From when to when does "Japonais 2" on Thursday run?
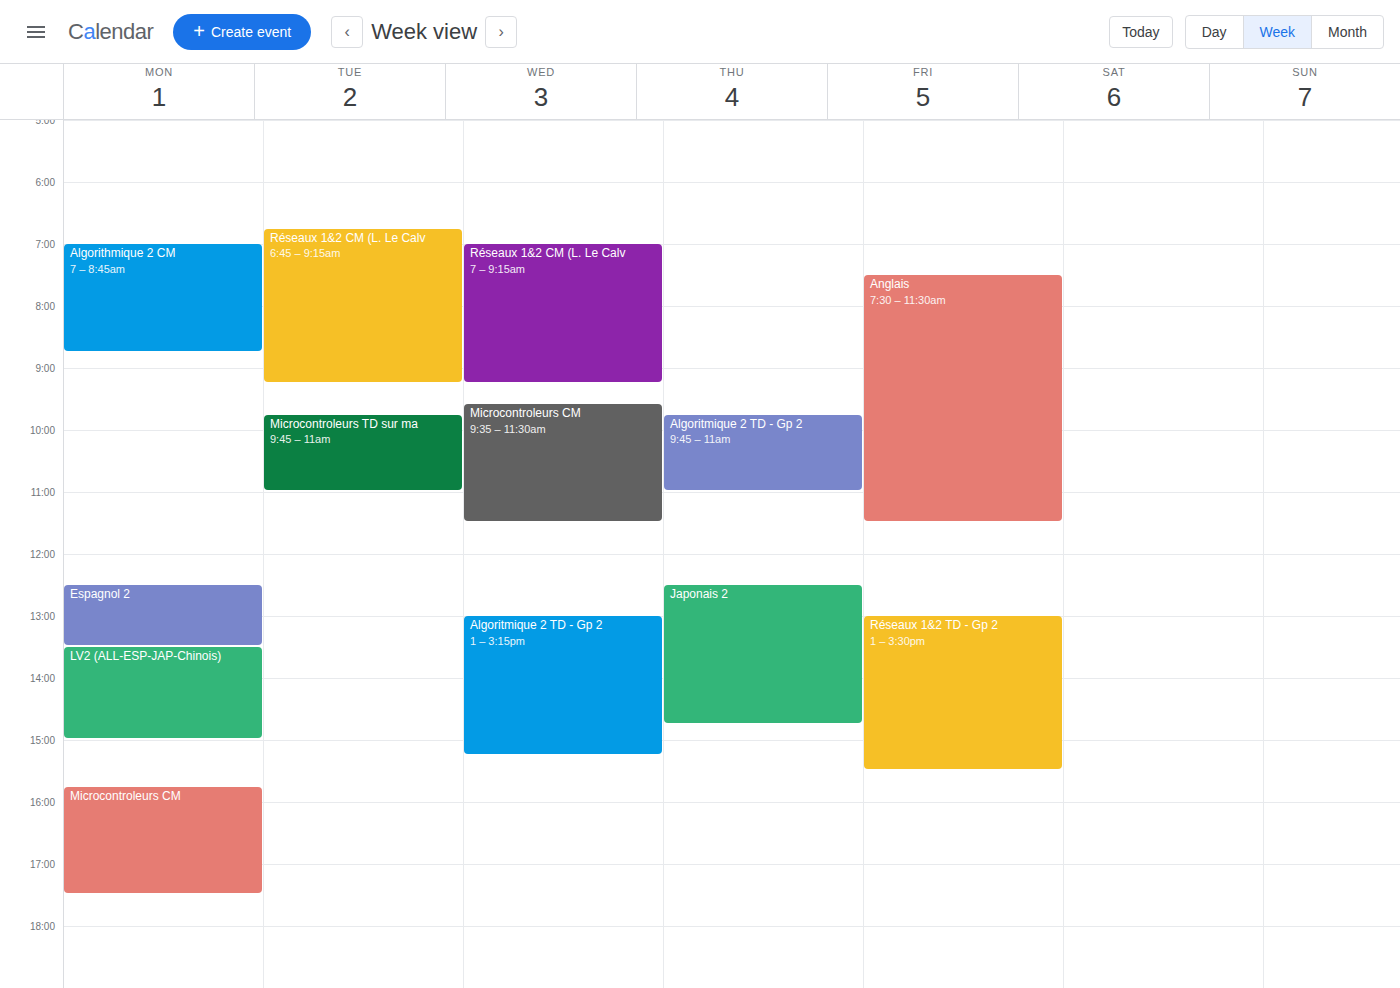
12:30 PM to 2:45 PM